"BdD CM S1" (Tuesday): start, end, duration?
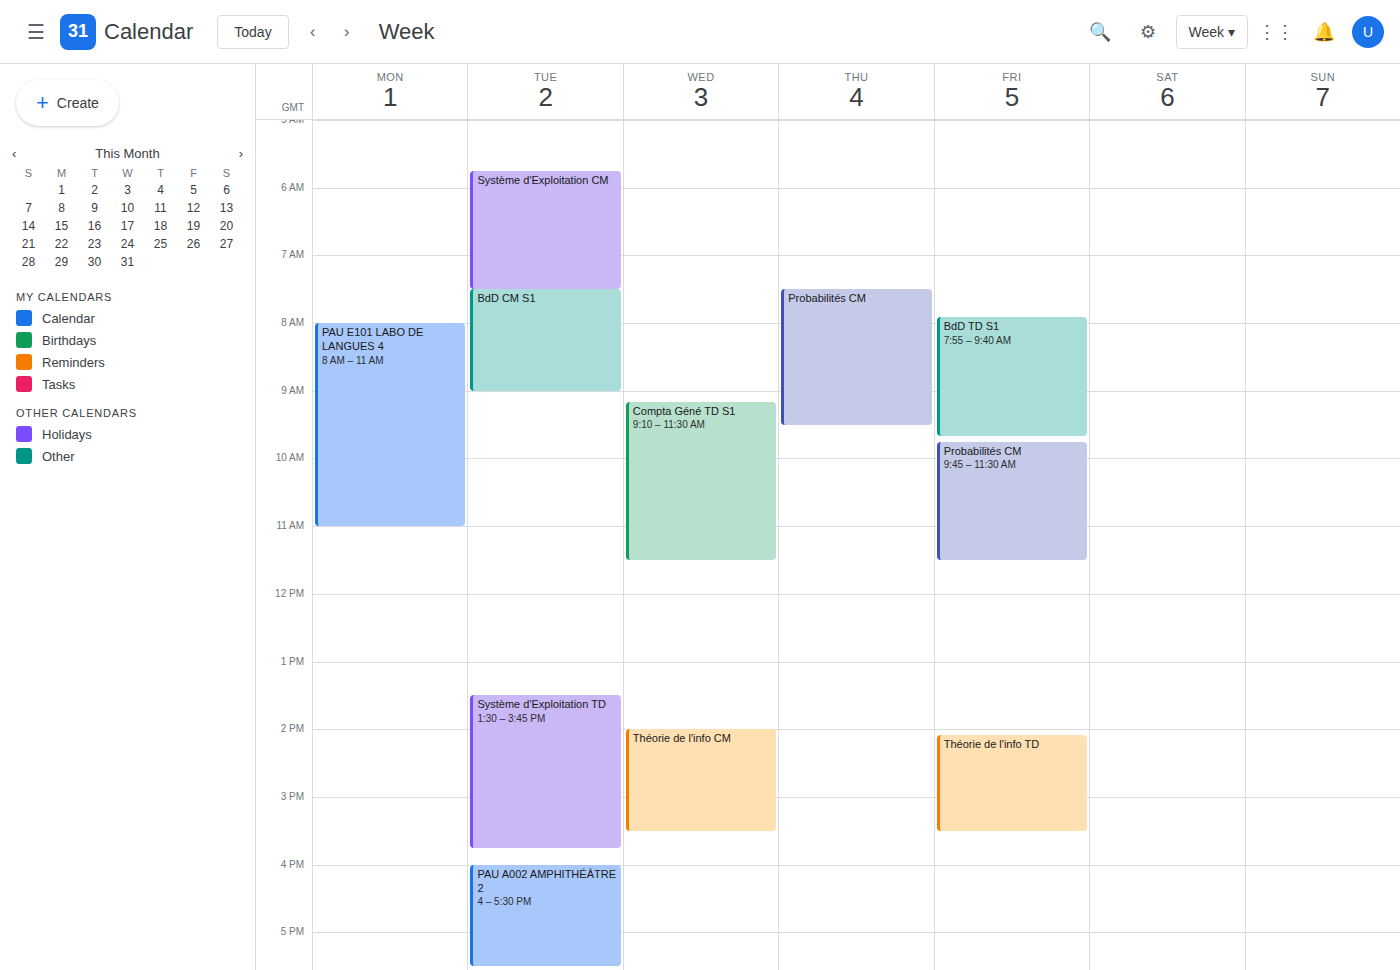
7:30 AM to 9:00 AM, 1 hour 30 minutes